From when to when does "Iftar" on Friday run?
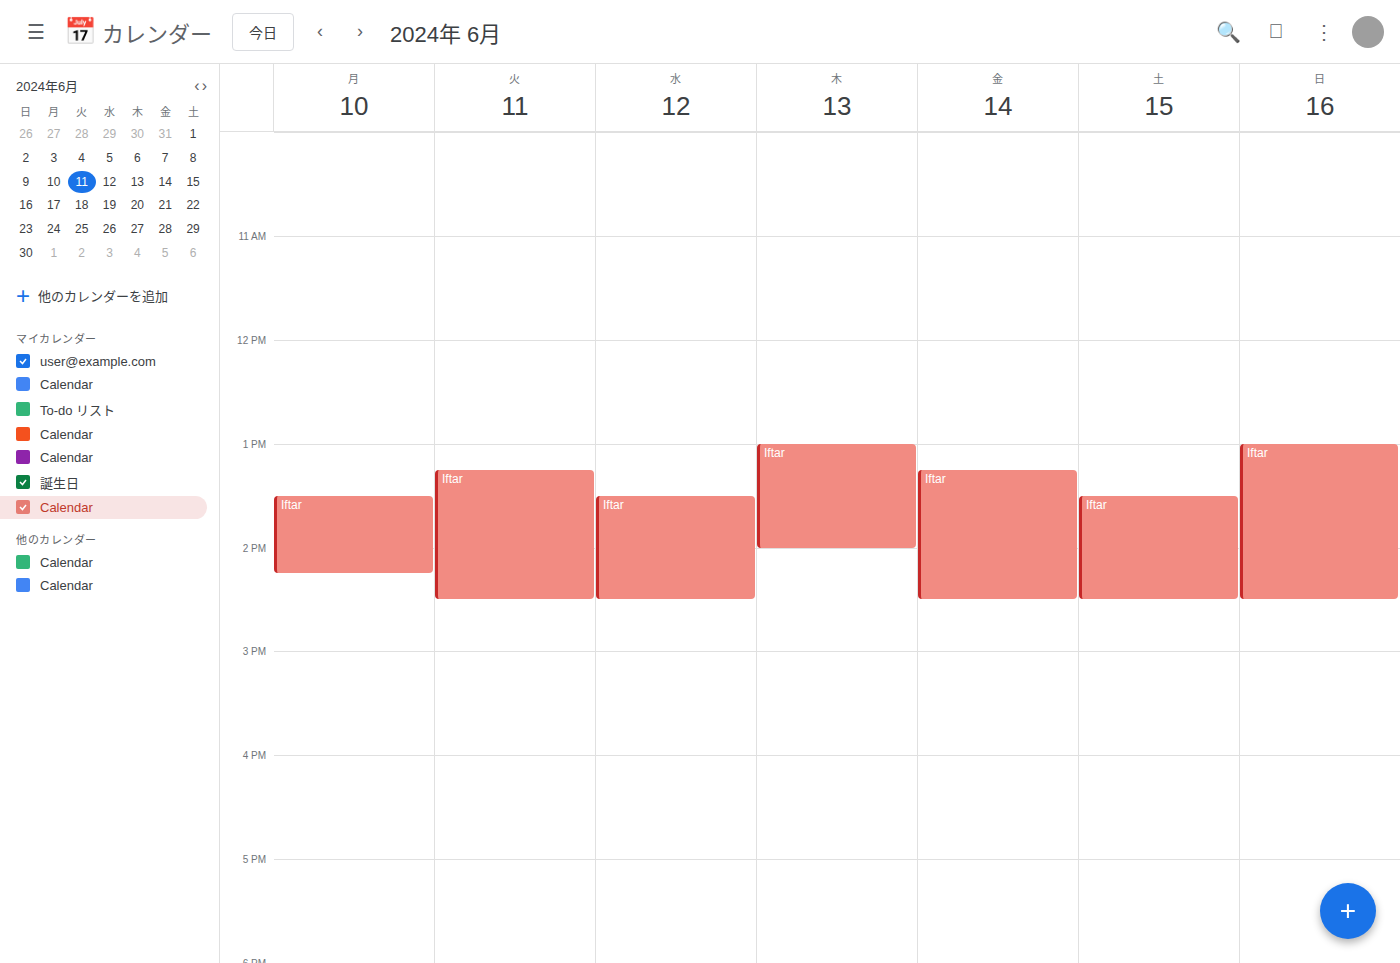
1:15 PM to 2:30 PM